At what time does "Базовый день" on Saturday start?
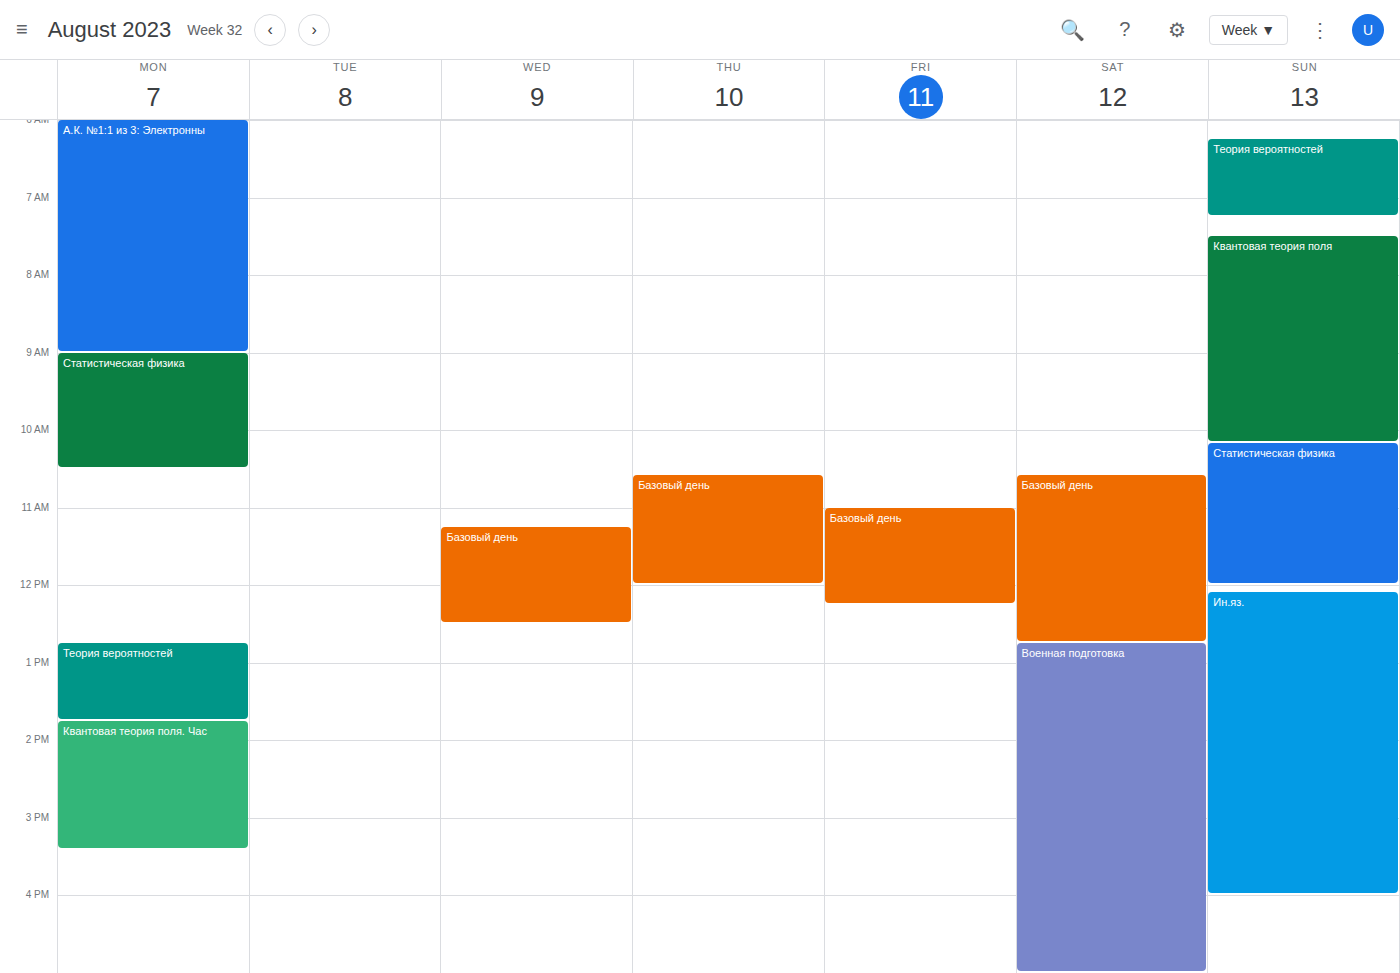
10:35 AM